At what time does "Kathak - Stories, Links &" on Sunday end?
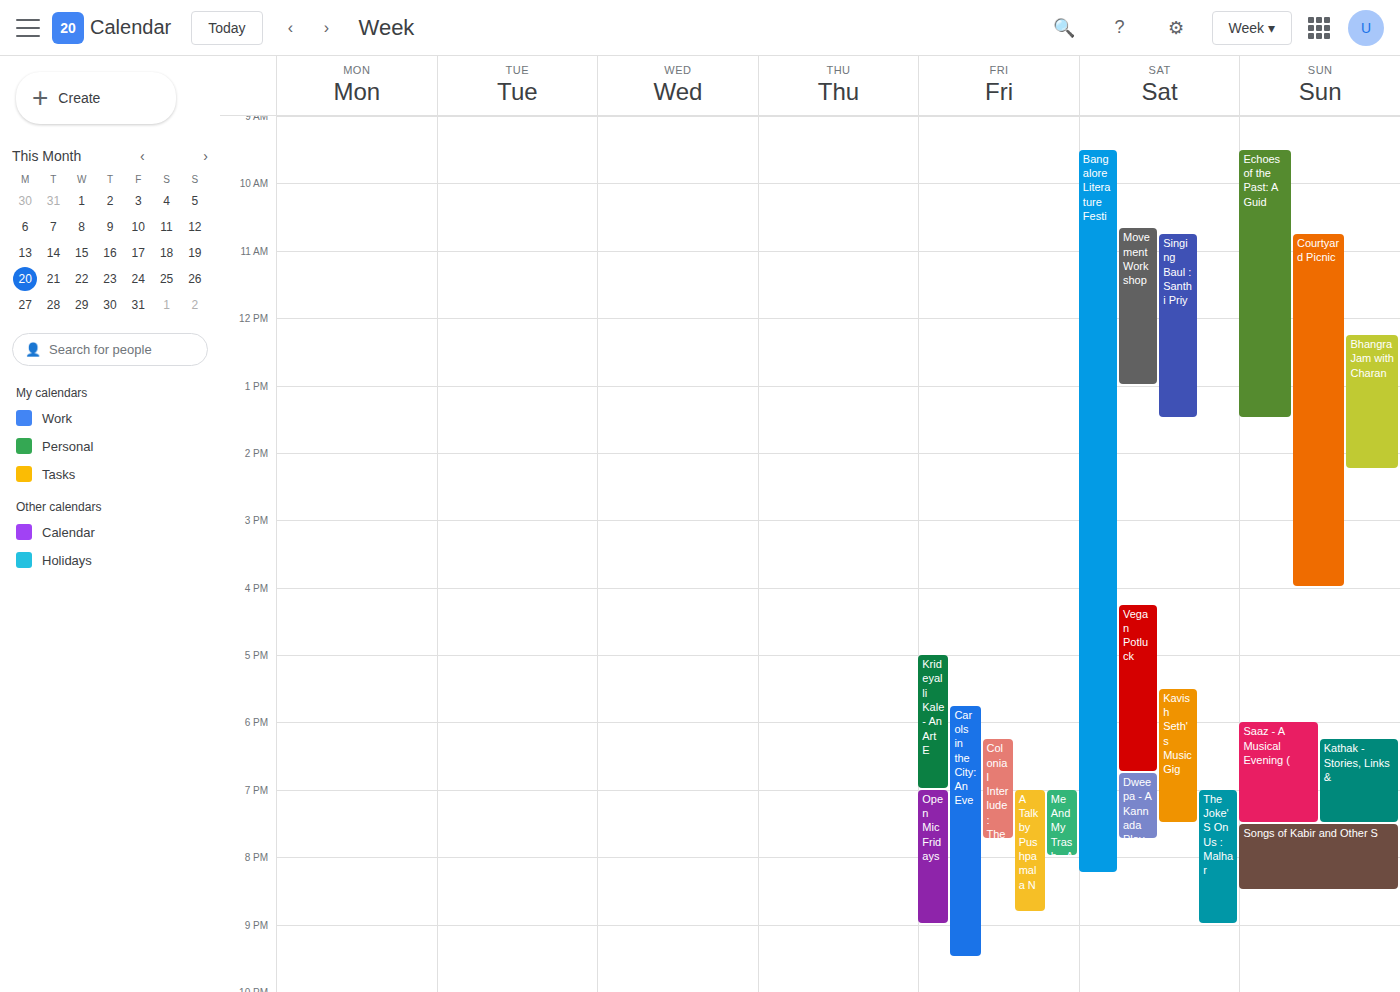
7:30 PM